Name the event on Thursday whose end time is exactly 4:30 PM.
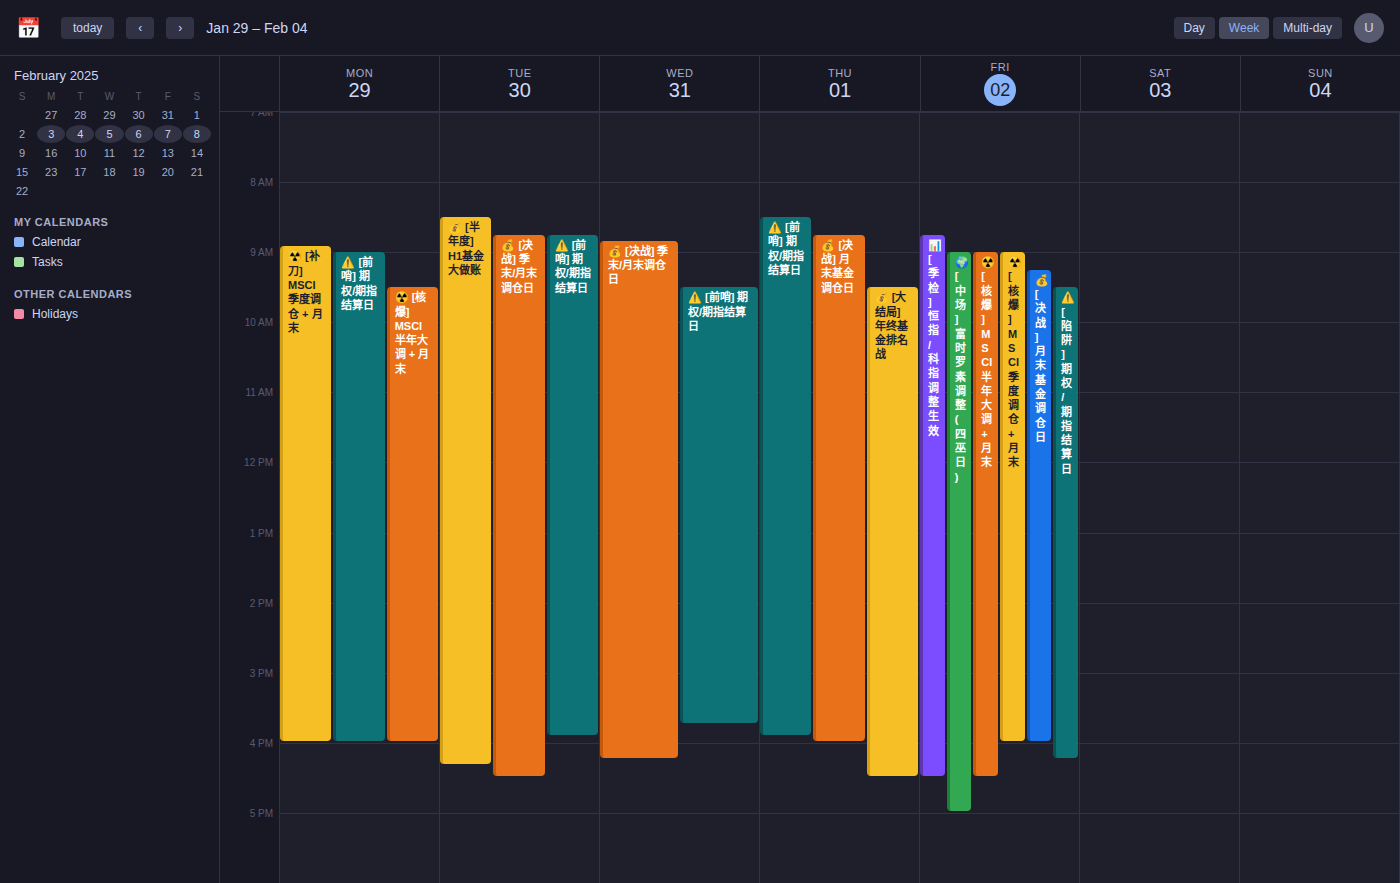
"💰 [大结局] 年终基金排名战"